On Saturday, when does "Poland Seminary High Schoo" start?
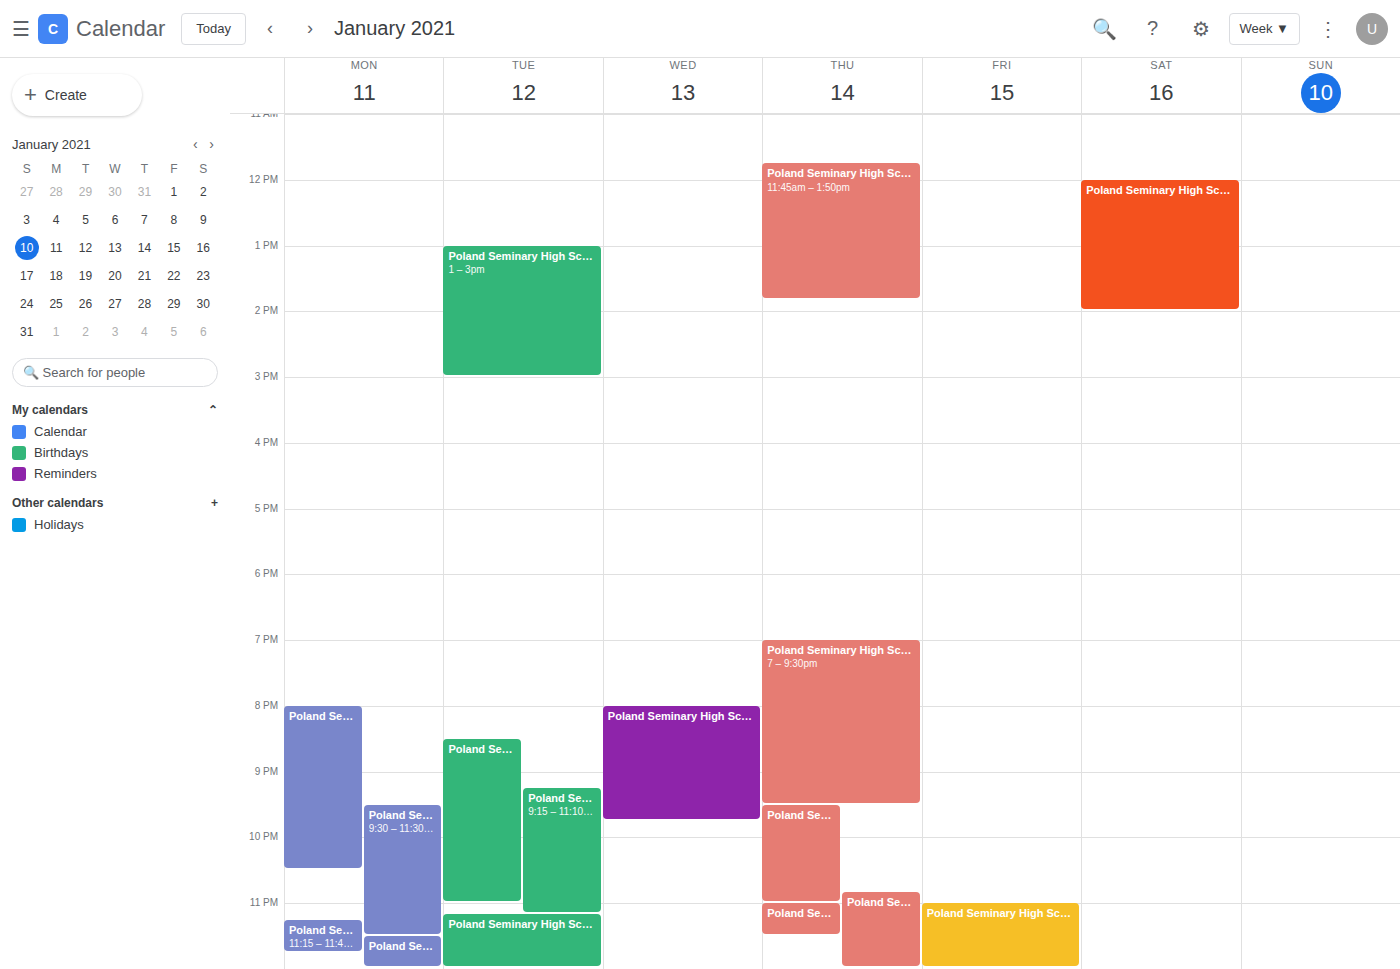
12:00 PM